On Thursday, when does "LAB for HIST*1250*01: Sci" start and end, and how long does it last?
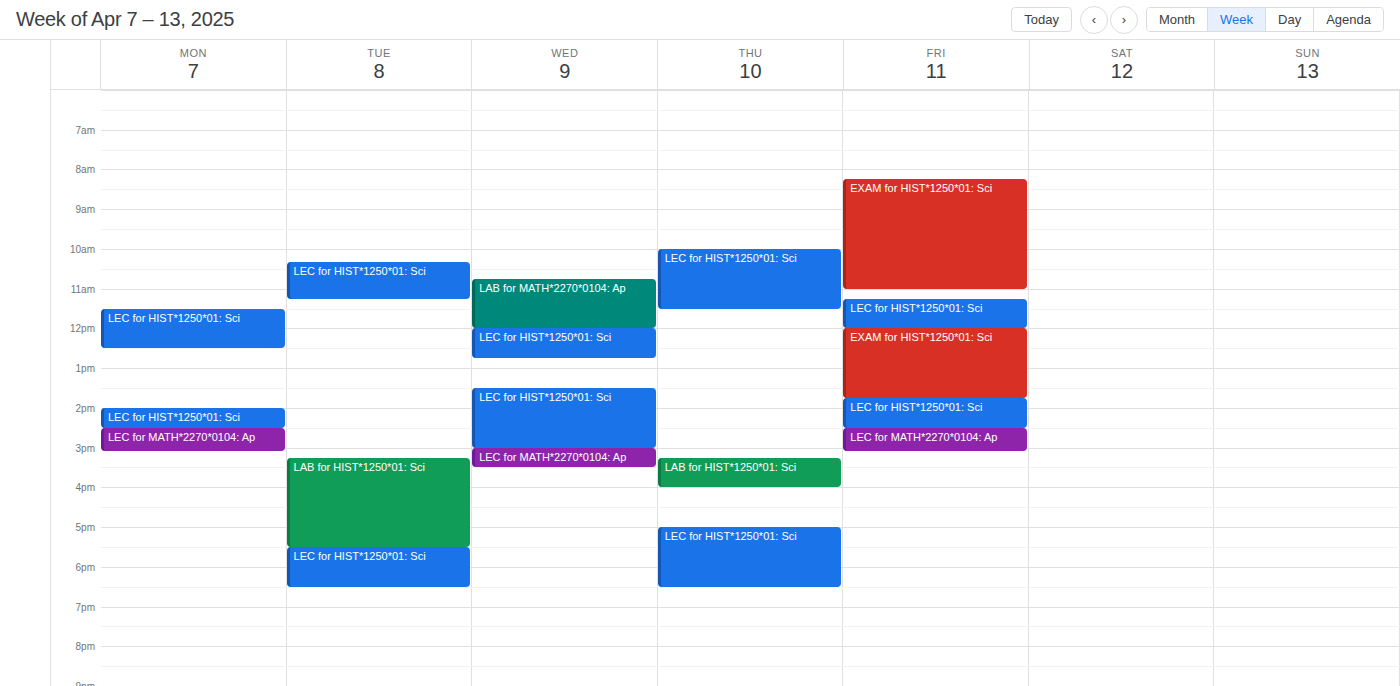
3:15 PM to 4:00 PM, 45 minutes